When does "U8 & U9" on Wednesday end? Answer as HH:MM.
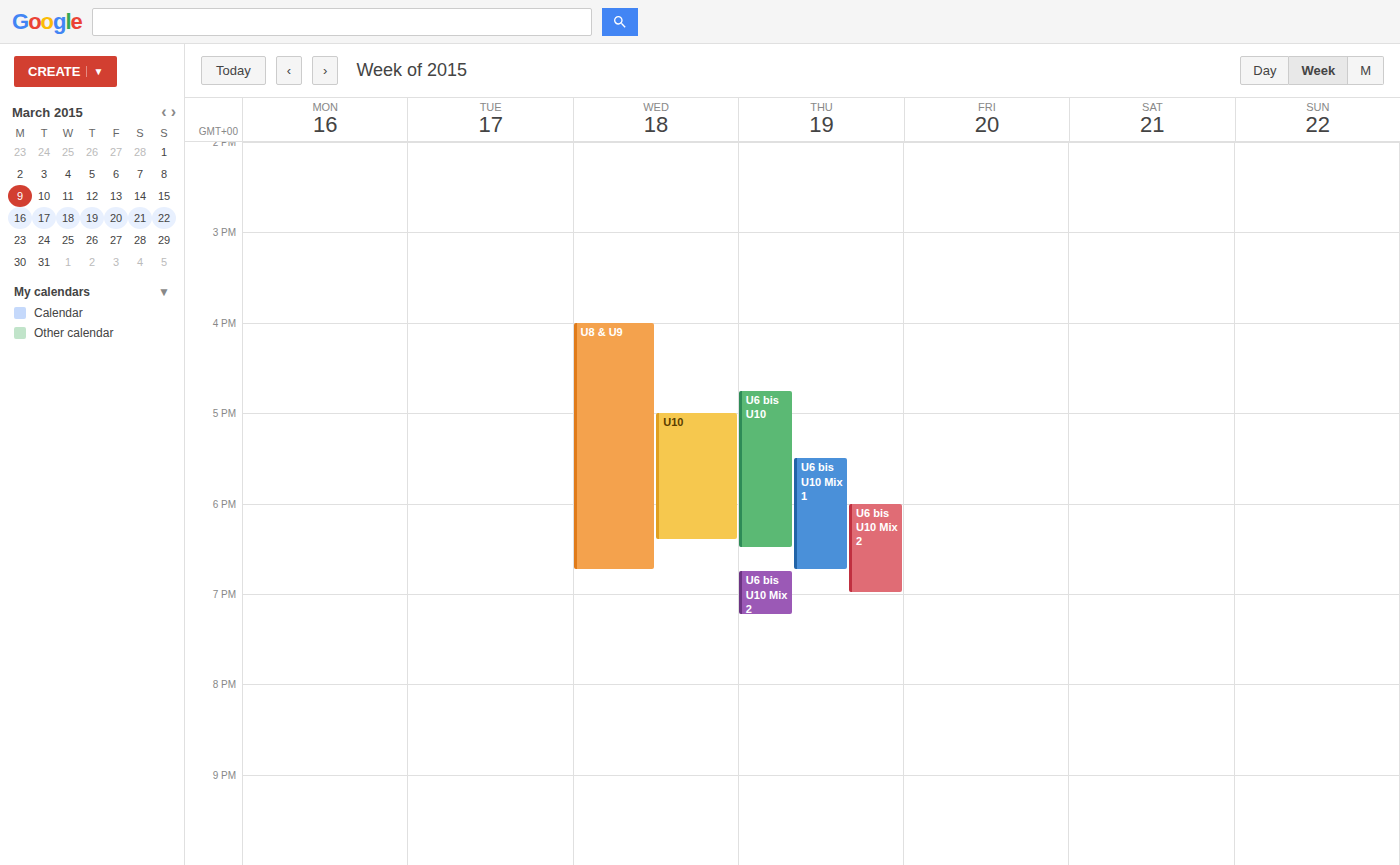
18:45